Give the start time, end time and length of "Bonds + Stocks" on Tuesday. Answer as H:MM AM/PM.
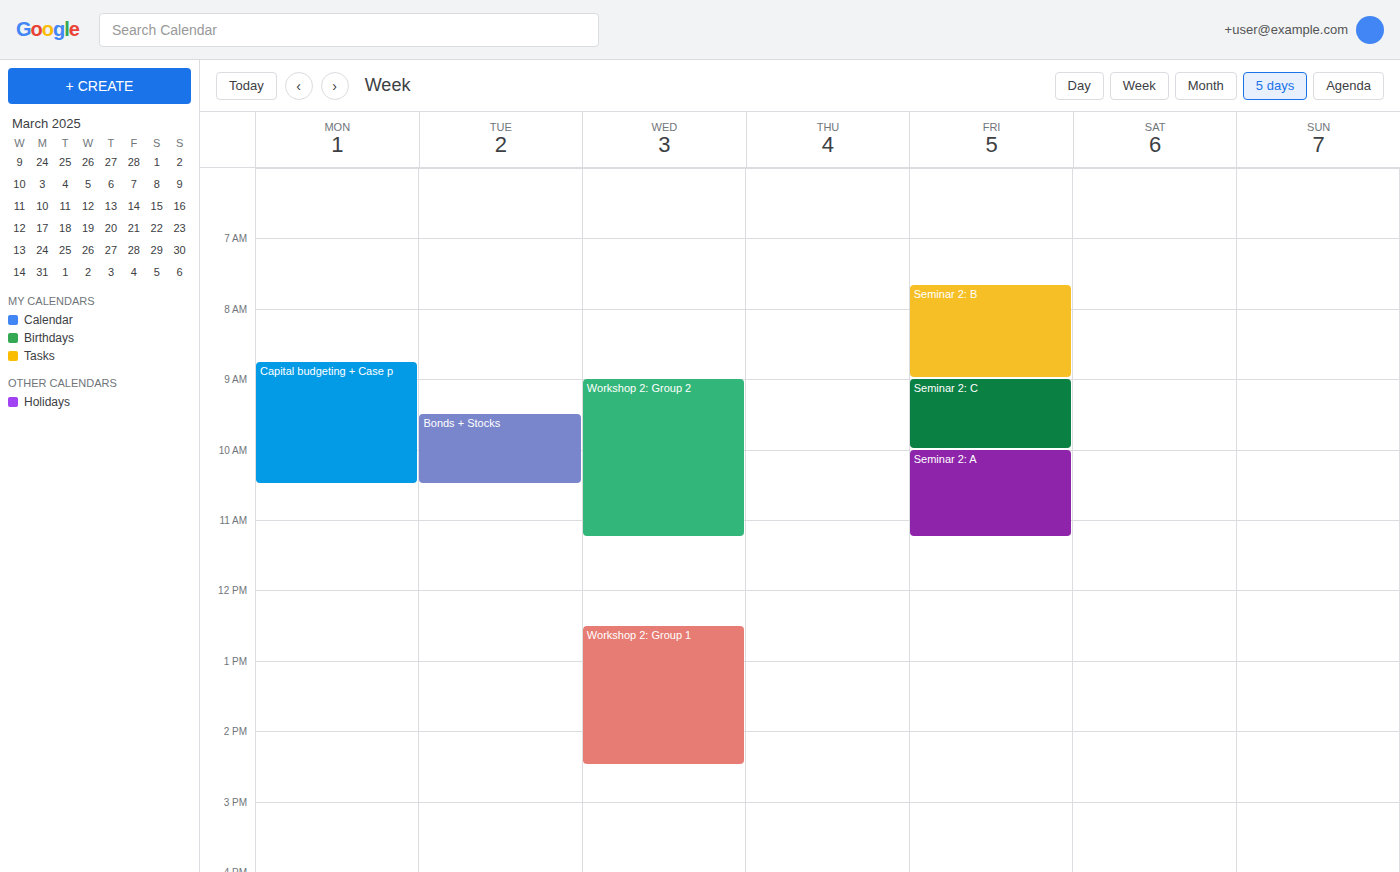
9:30 AM to 10:30 AM, 1 hour